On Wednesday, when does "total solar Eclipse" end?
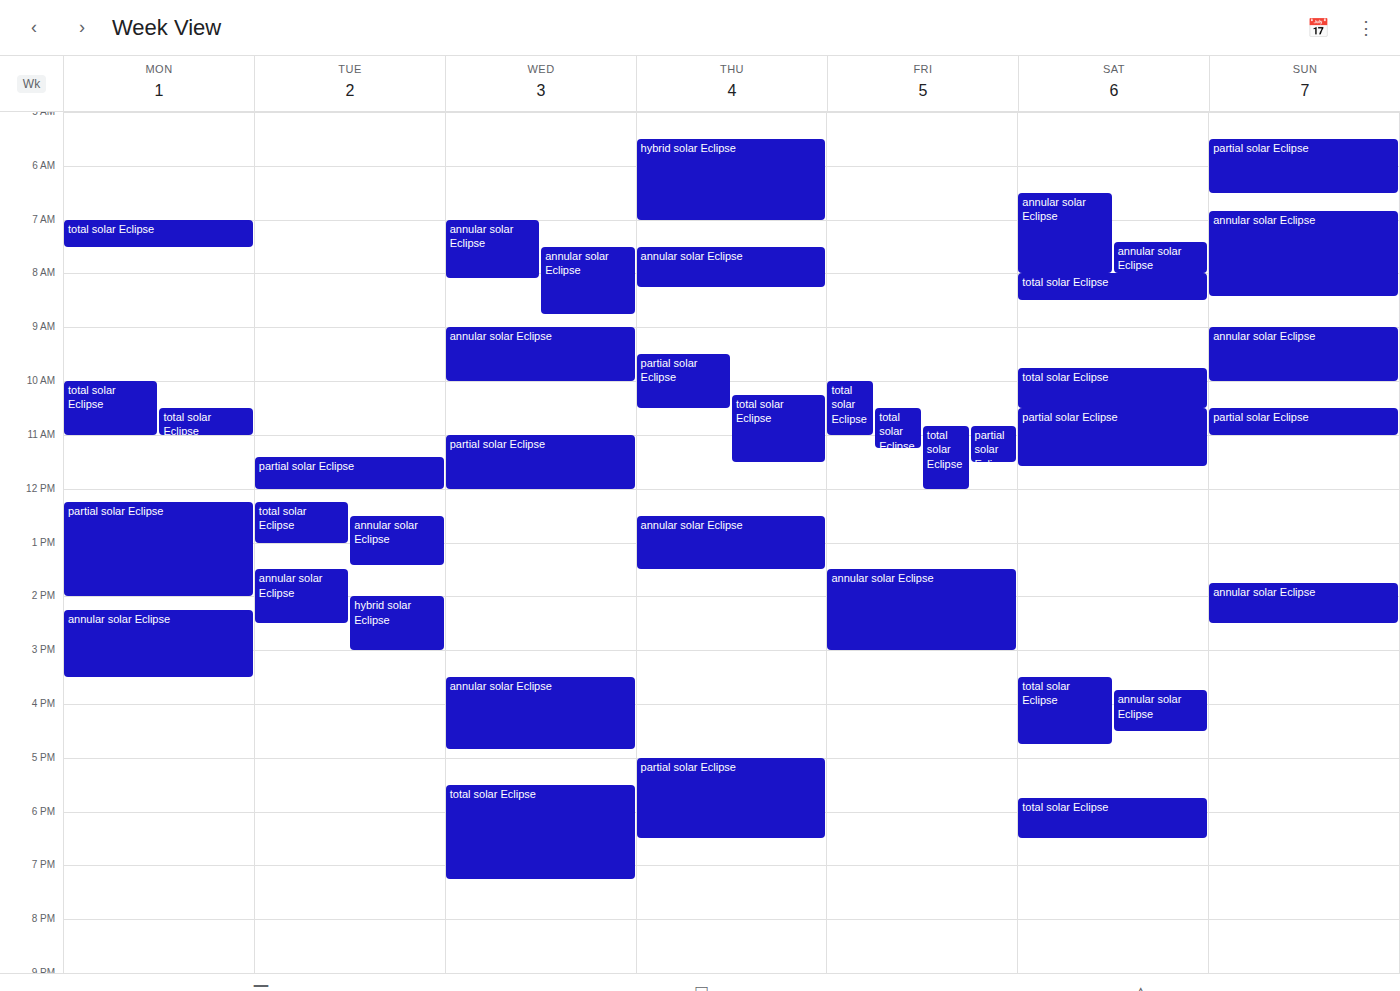
19:15